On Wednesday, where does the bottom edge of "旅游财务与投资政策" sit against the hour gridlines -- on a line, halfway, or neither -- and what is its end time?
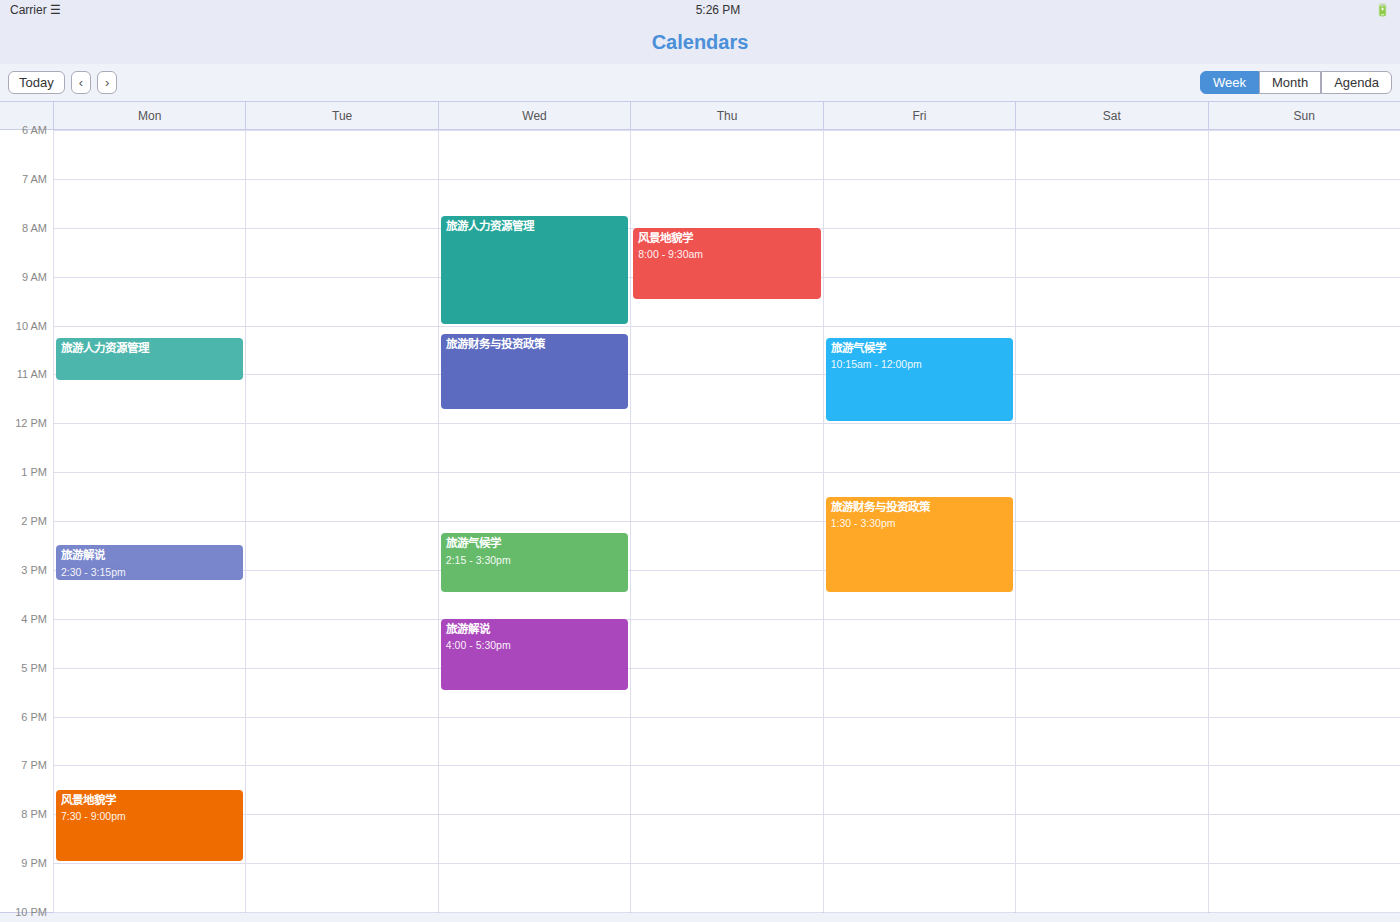
11:45 AM -- neither: three quarters of the way from the 11 AM line to the 12 PM line.